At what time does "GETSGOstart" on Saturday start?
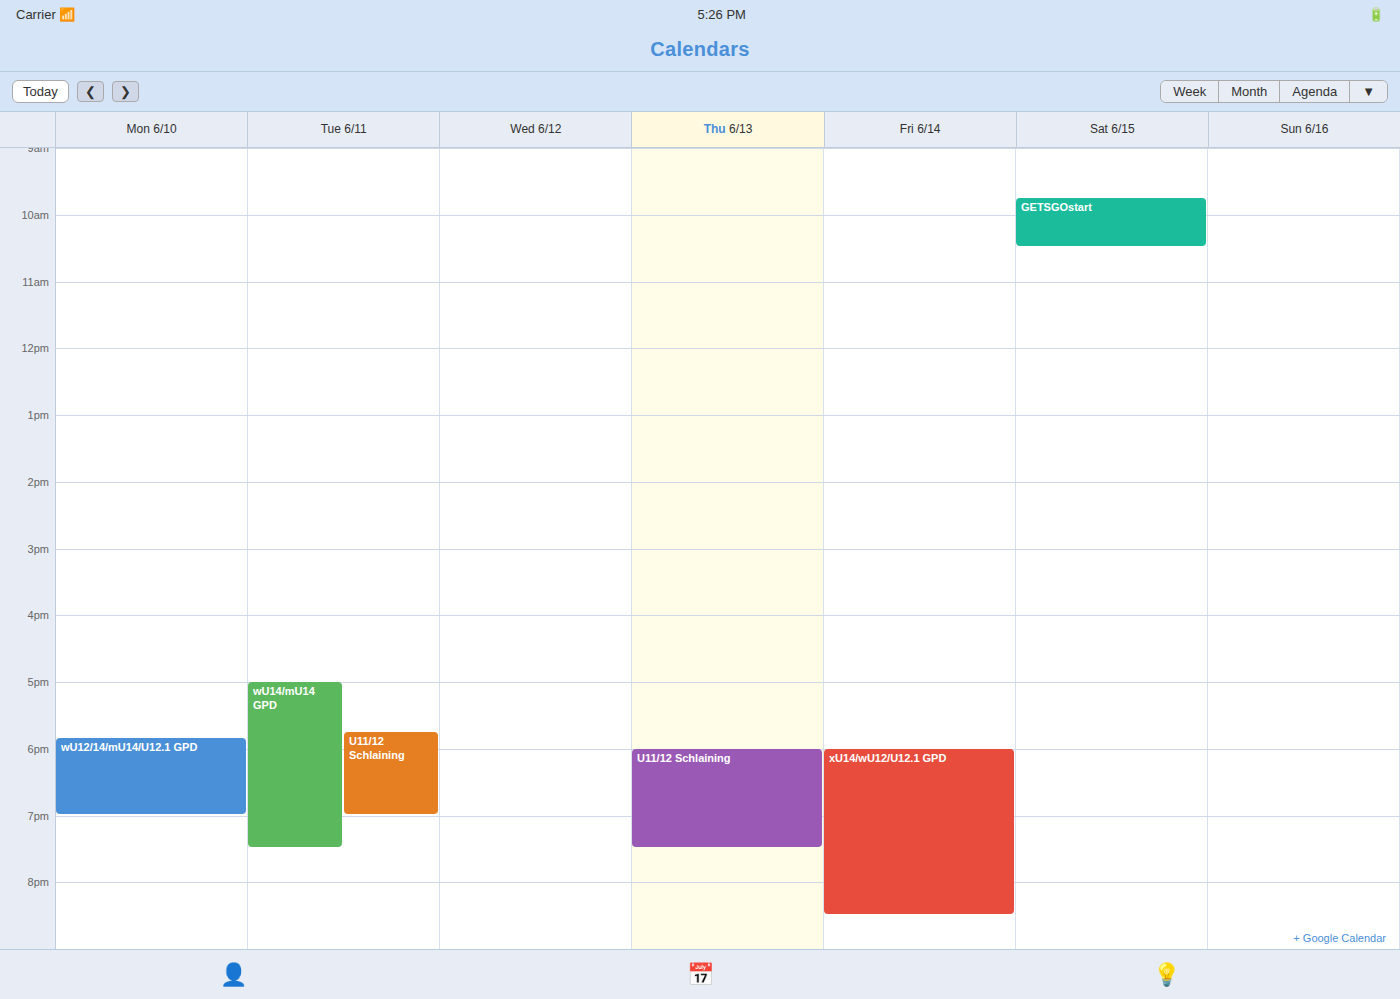
09:45